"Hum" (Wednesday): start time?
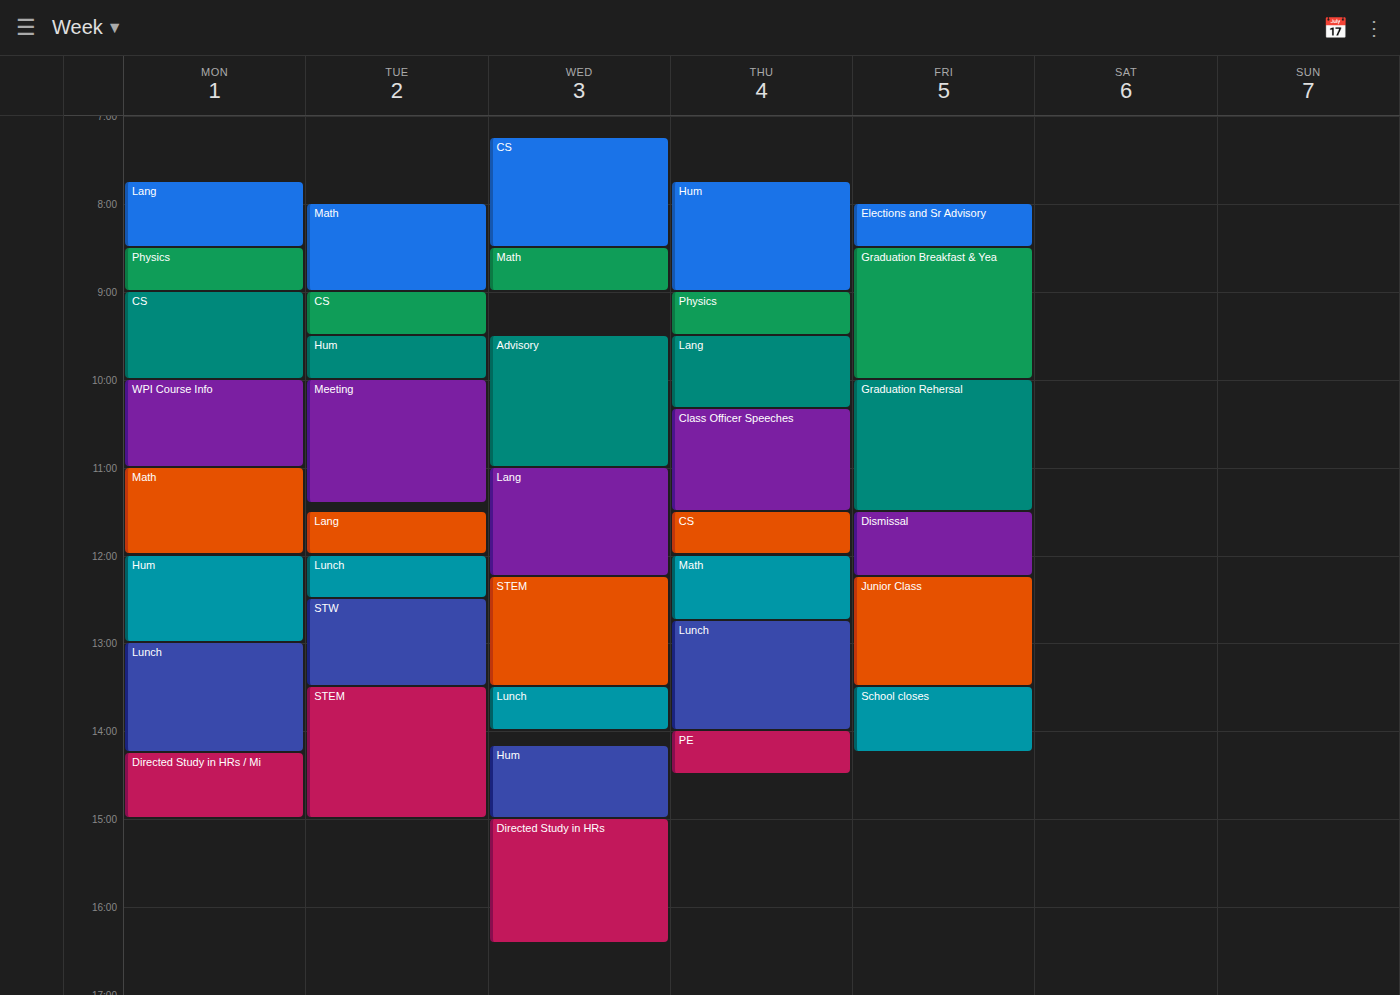
14:10